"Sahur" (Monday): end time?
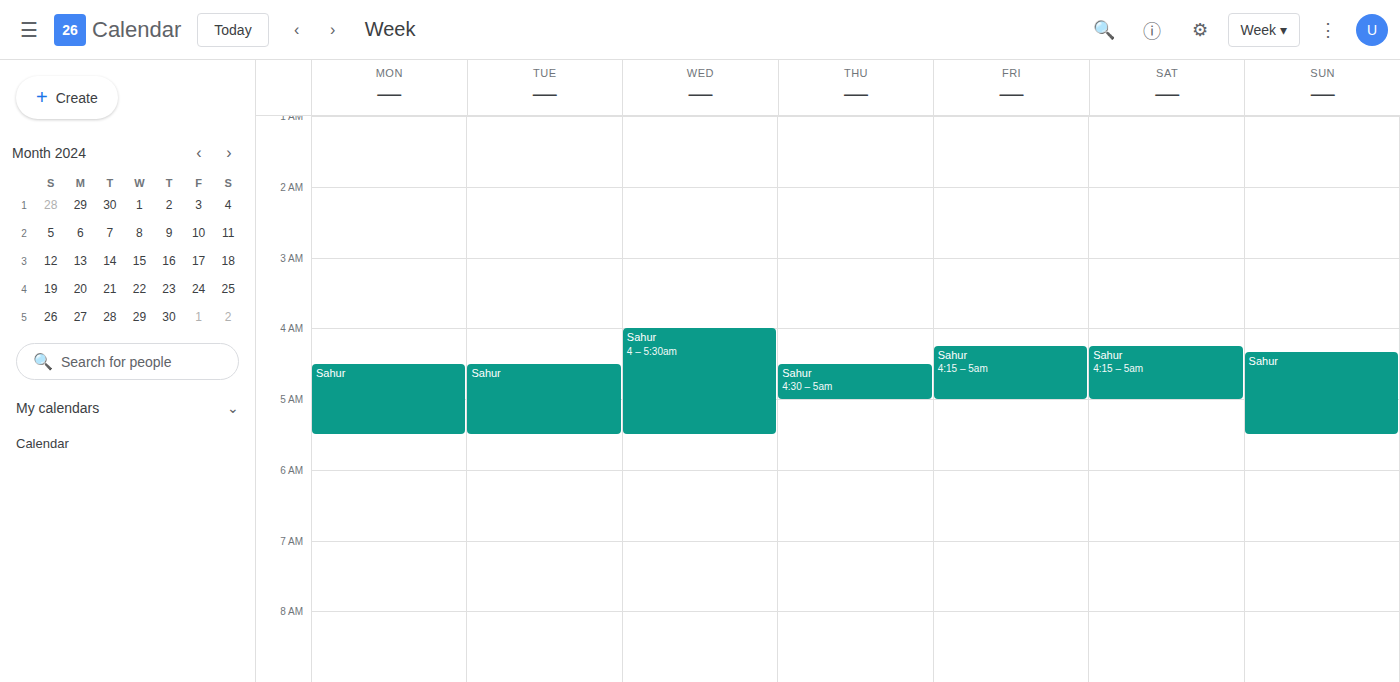
5:30 AM